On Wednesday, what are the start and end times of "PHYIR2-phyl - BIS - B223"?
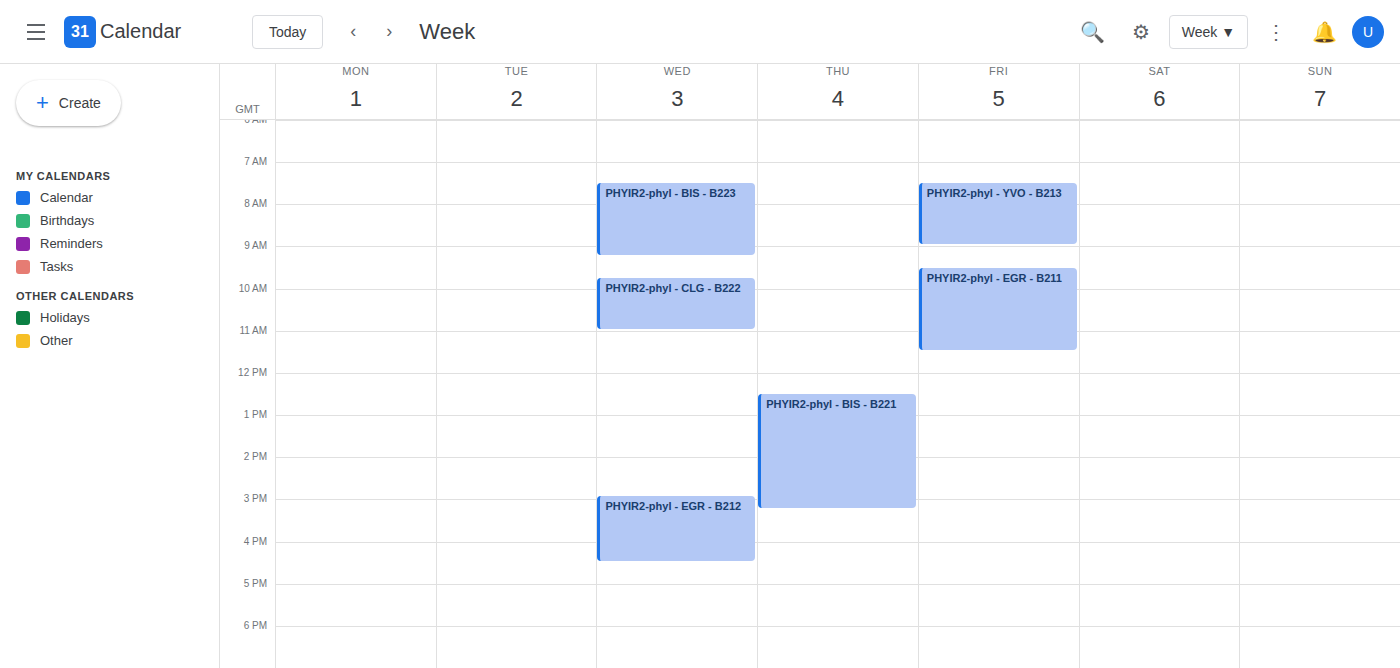
7:30 AM to 9:15 AM